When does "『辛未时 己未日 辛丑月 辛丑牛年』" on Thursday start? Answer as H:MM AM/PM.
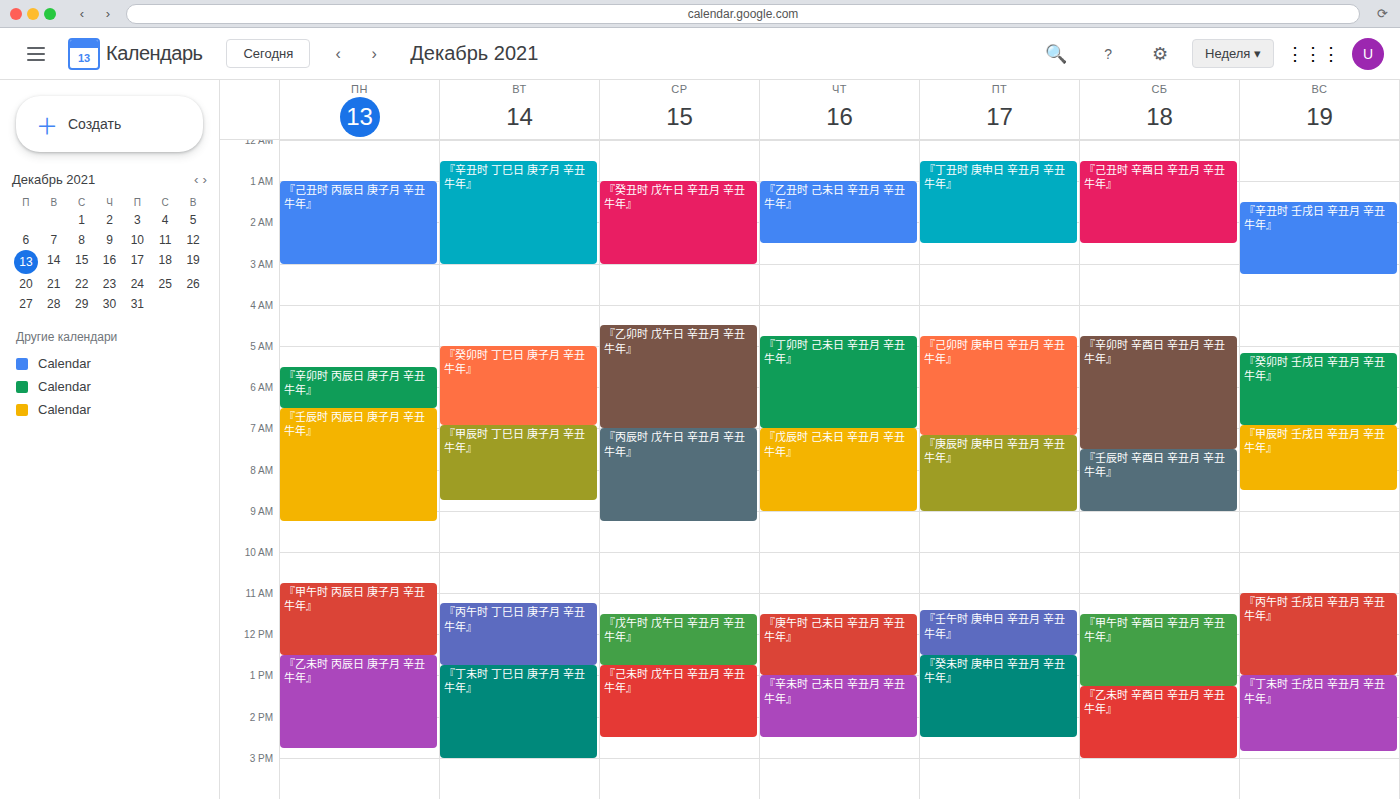
1:00 PM